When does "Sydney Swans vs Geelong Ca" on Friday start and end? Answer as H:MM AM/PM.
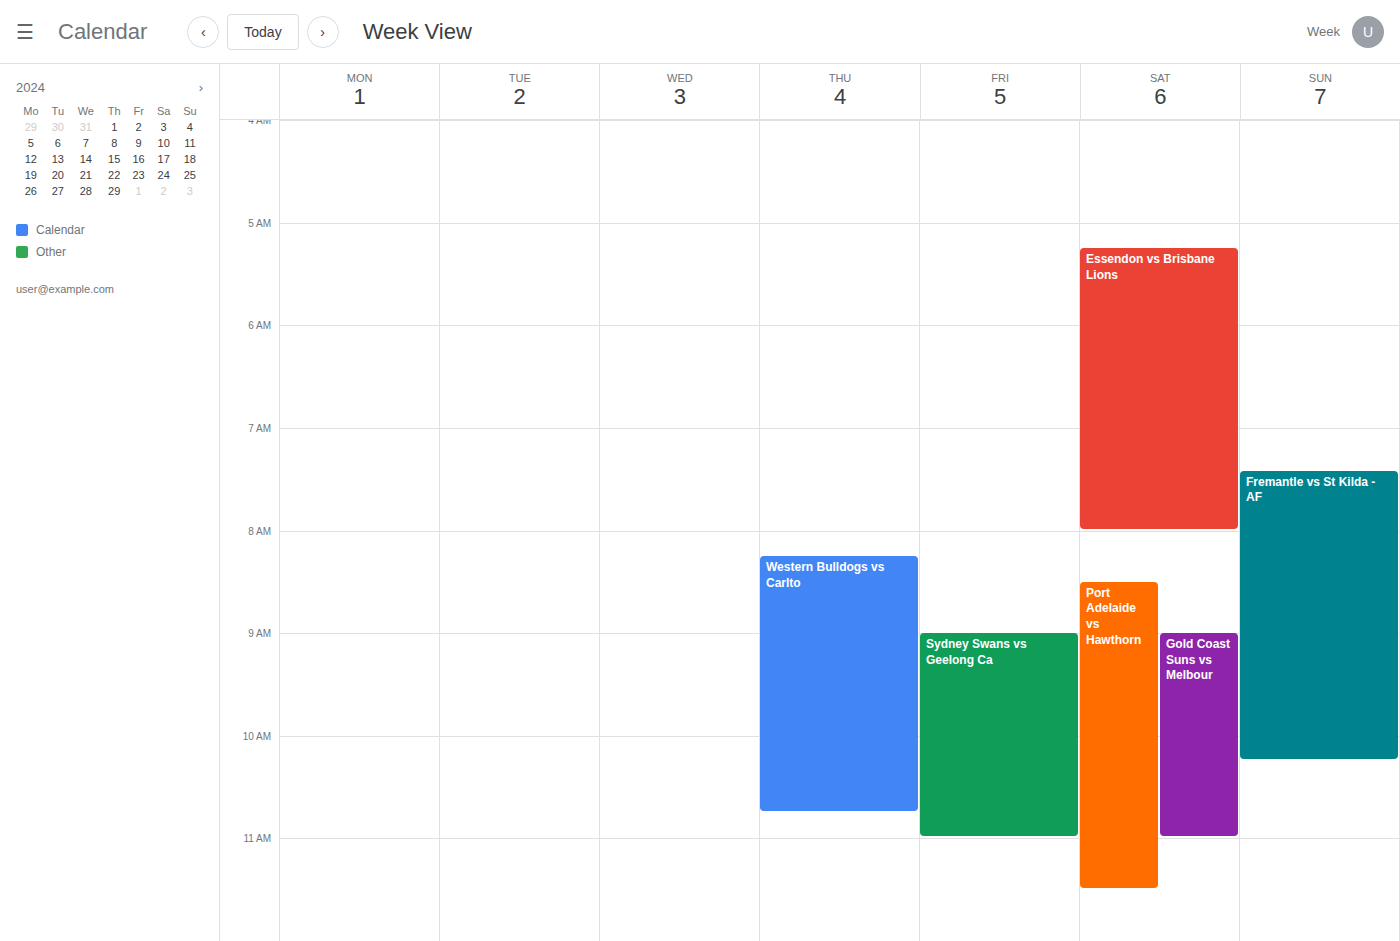
9:00 AM to 11:00 AM